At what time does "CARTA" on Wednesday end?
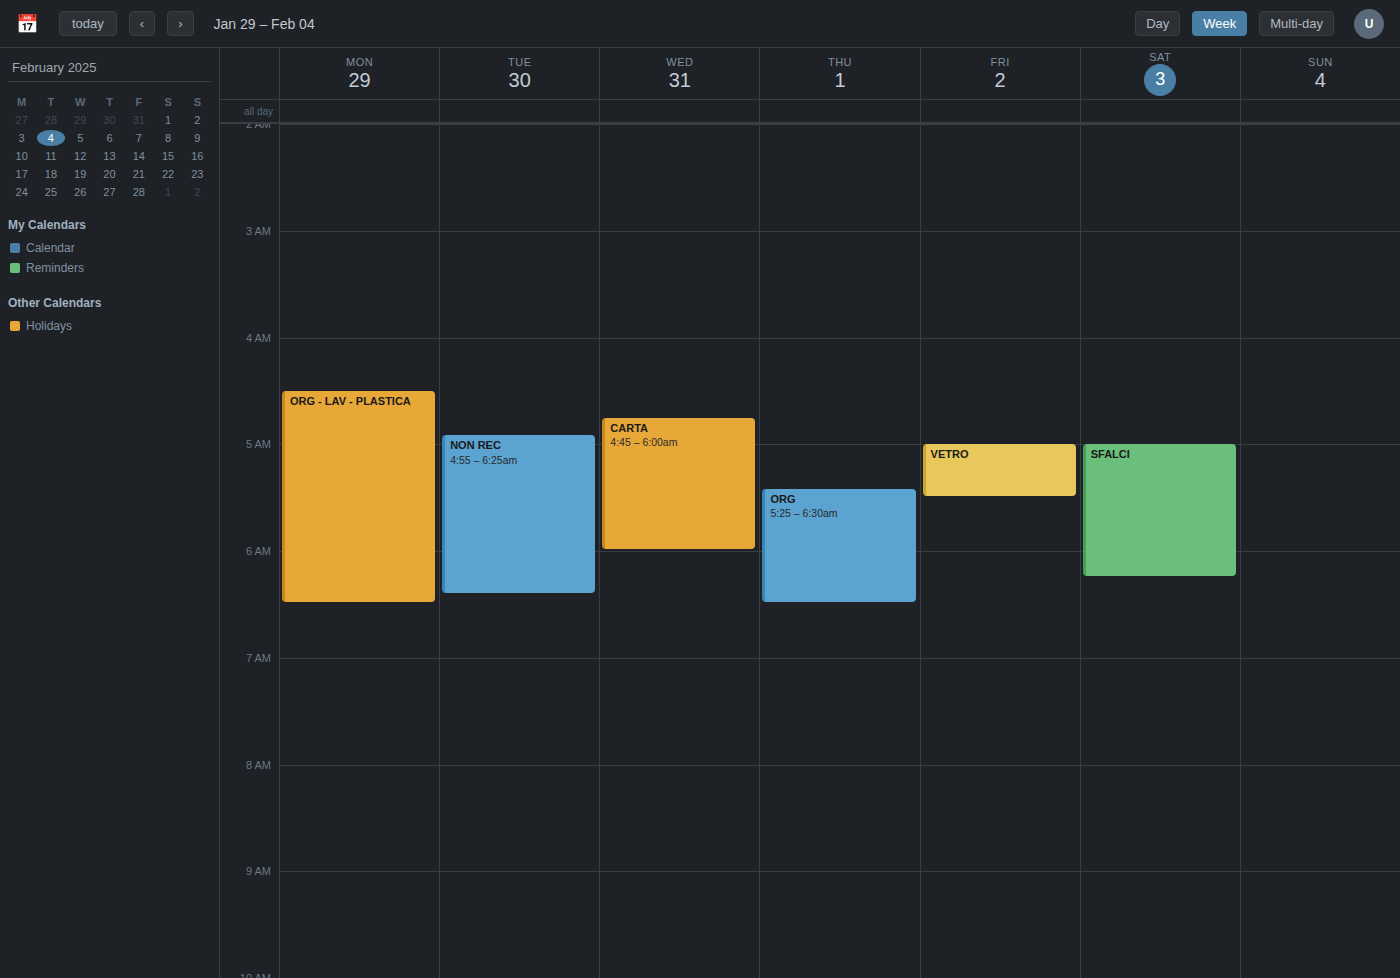
6:00 AM